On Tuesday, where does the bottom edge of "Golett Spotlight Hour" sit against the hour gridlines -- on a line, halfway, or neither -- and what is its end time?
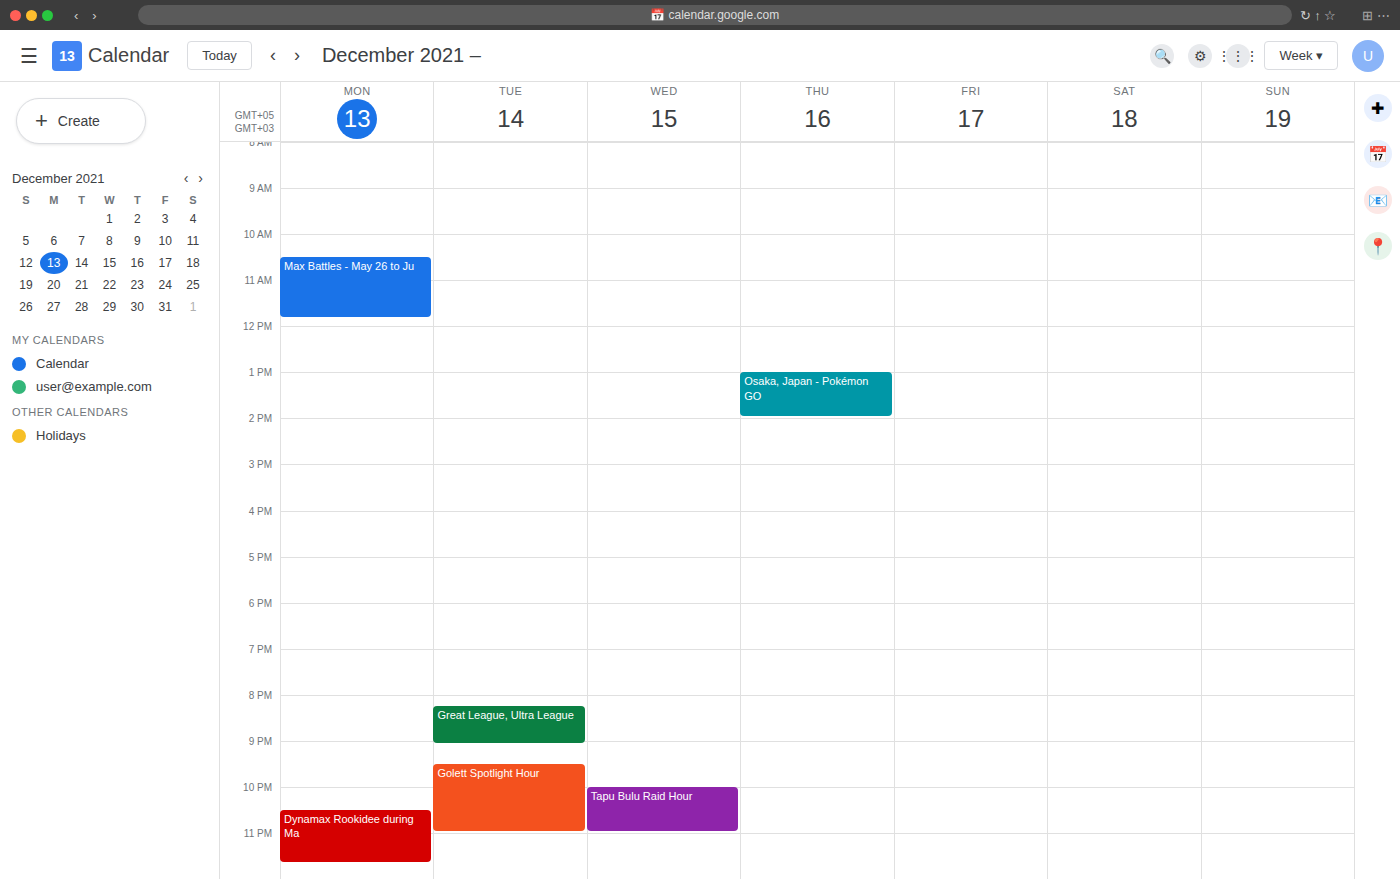
23:00 -- exactly on the 23:00 line.